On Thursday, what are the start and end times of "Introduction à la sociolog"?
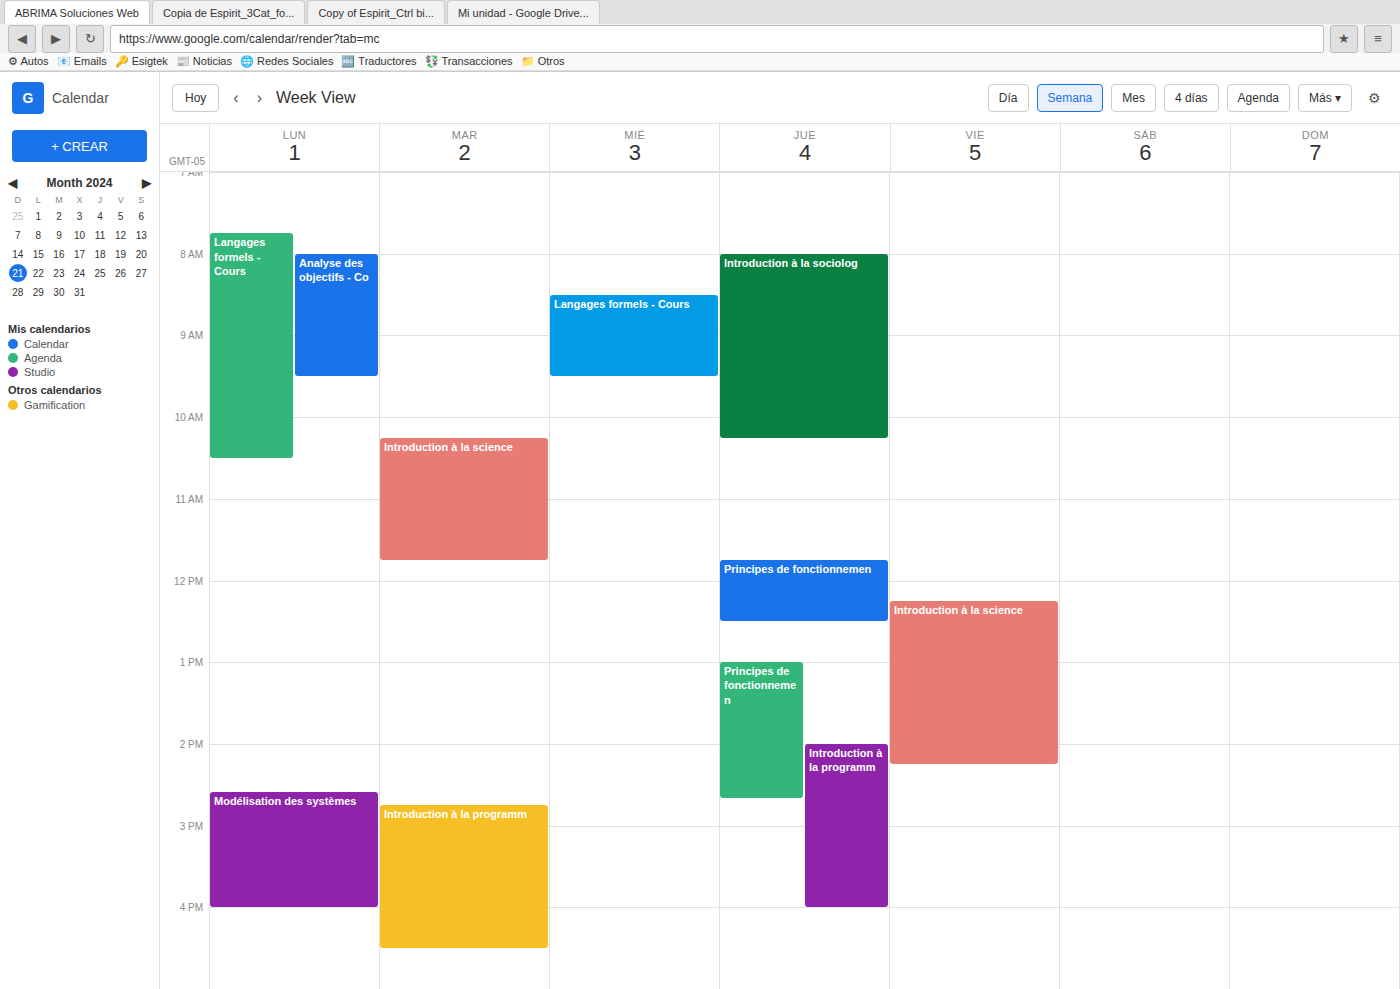
8:00 AM to 10:15 AM